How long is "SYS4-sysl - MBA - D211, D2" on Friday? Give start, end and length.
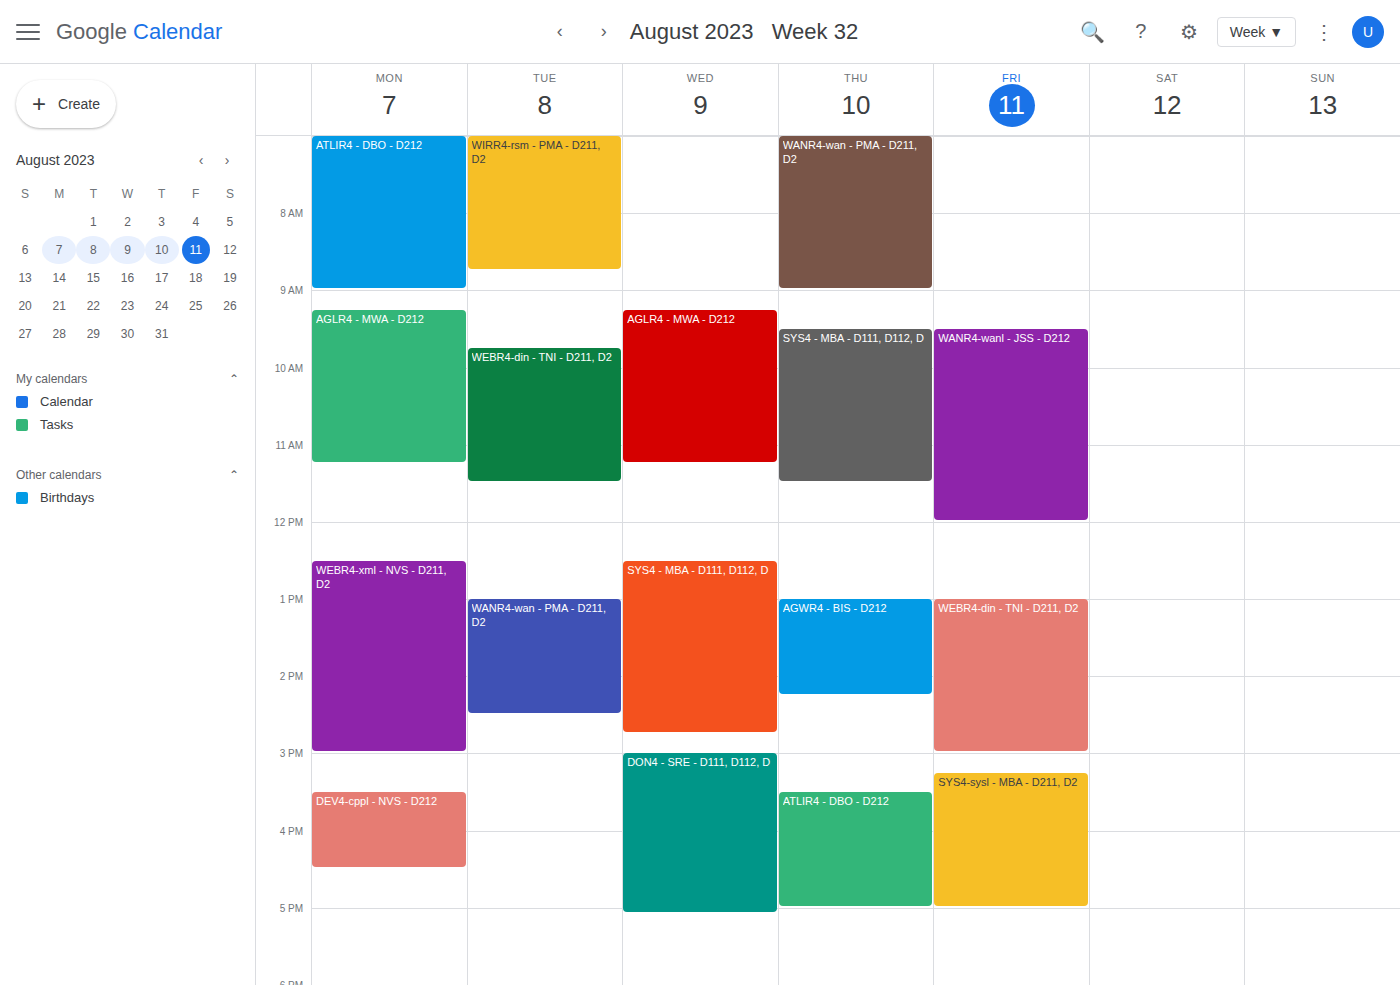
3:15 PM to 5:00 PM, 1 hour 45 minutes